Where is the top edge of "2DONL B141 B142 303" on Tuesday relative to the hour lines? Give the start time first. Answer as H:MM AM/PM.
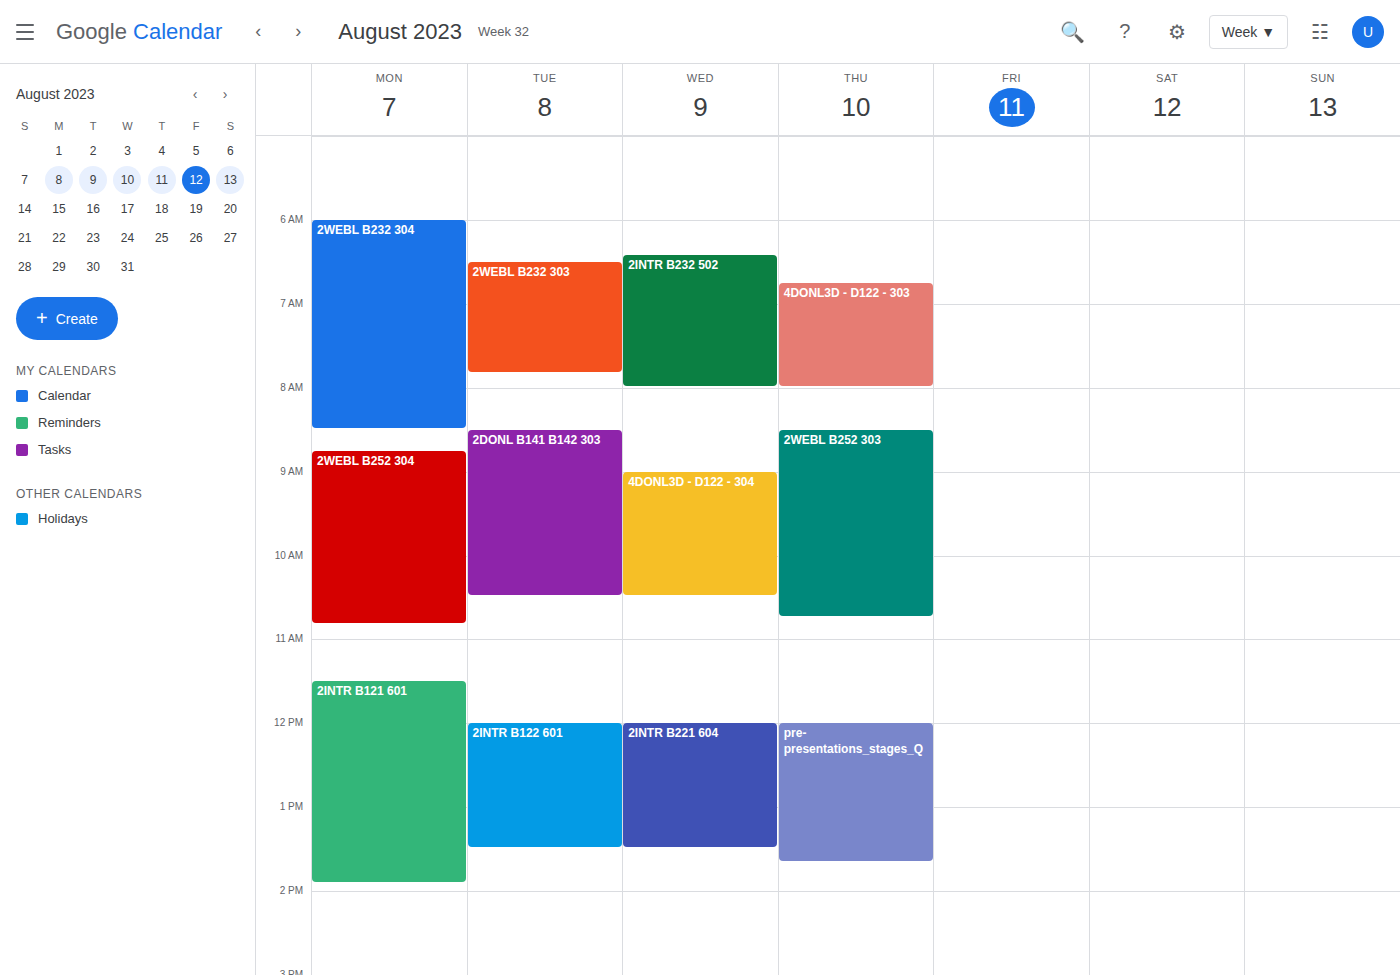
8:30 AM -- halfway between the 8 AM and 9 AM lines.